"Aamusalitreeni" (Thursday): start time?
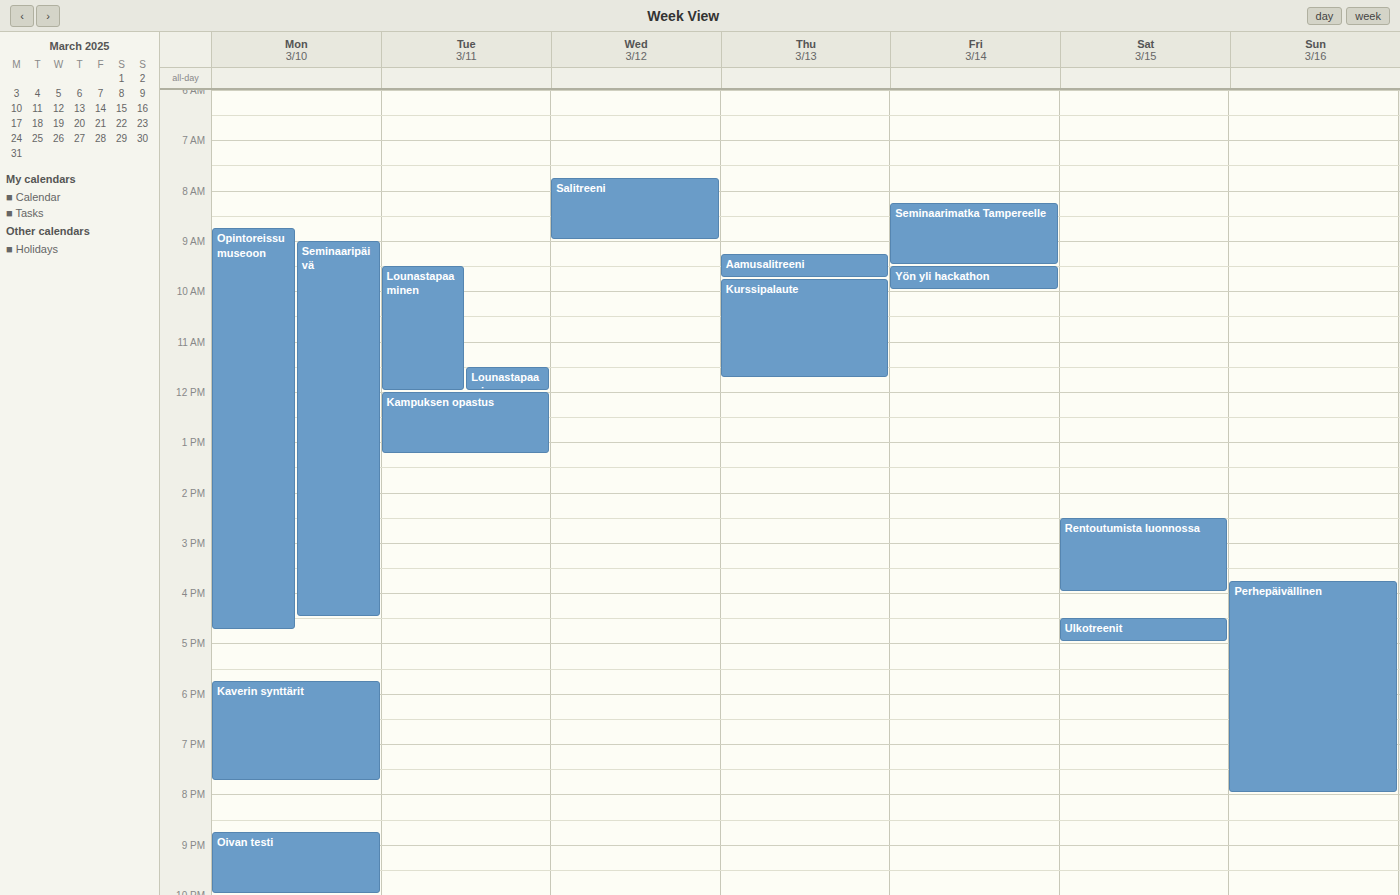
9:15 AM